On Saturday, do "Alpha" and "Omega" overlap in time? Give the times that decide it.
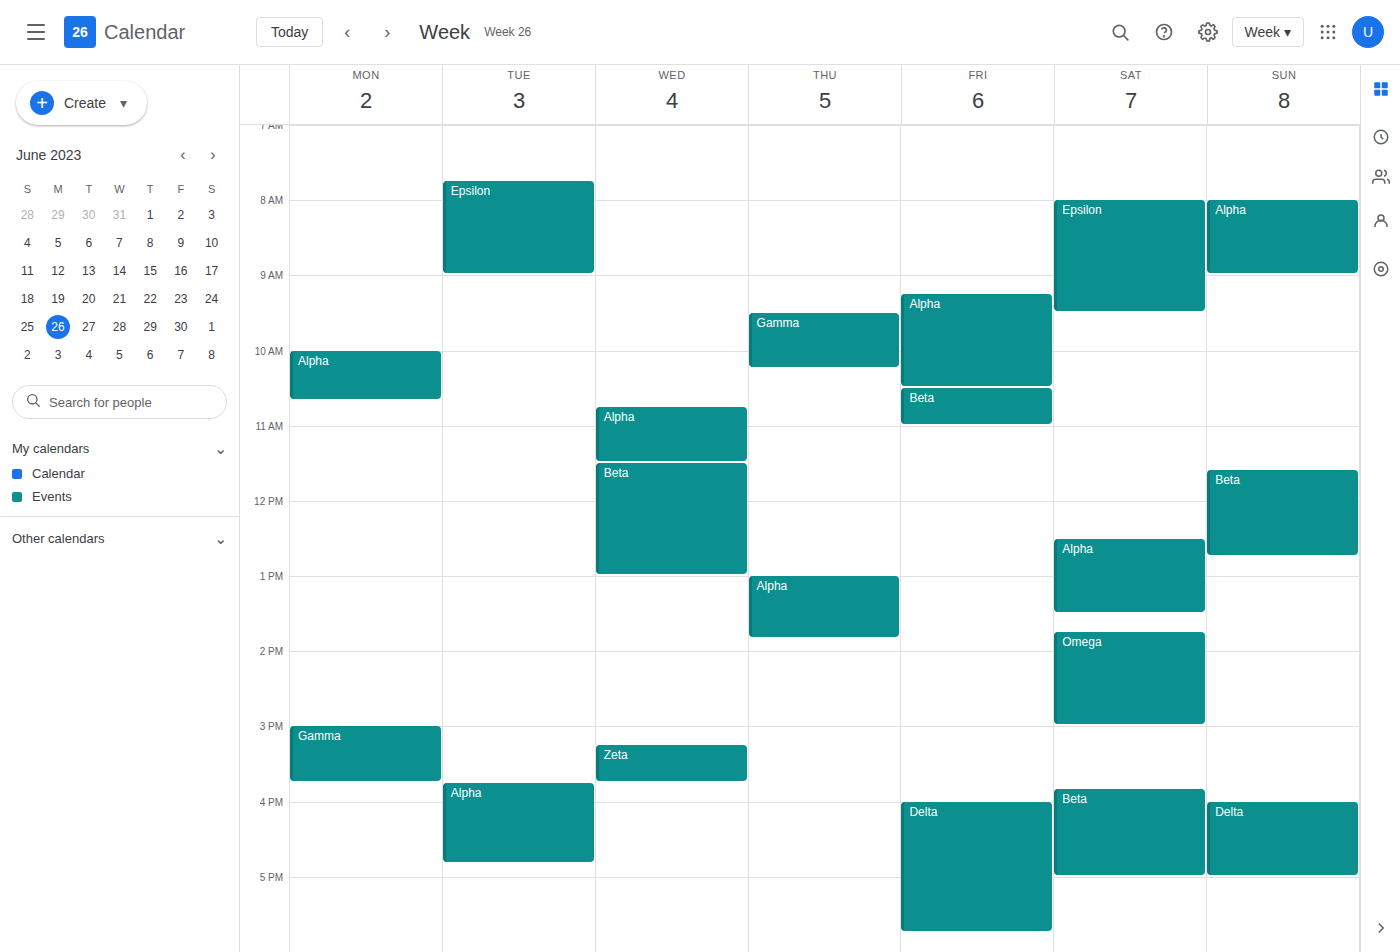
"Alpha" ends at 1:30 PM and "Omega" starts at 1:45 PM -- no overlap.